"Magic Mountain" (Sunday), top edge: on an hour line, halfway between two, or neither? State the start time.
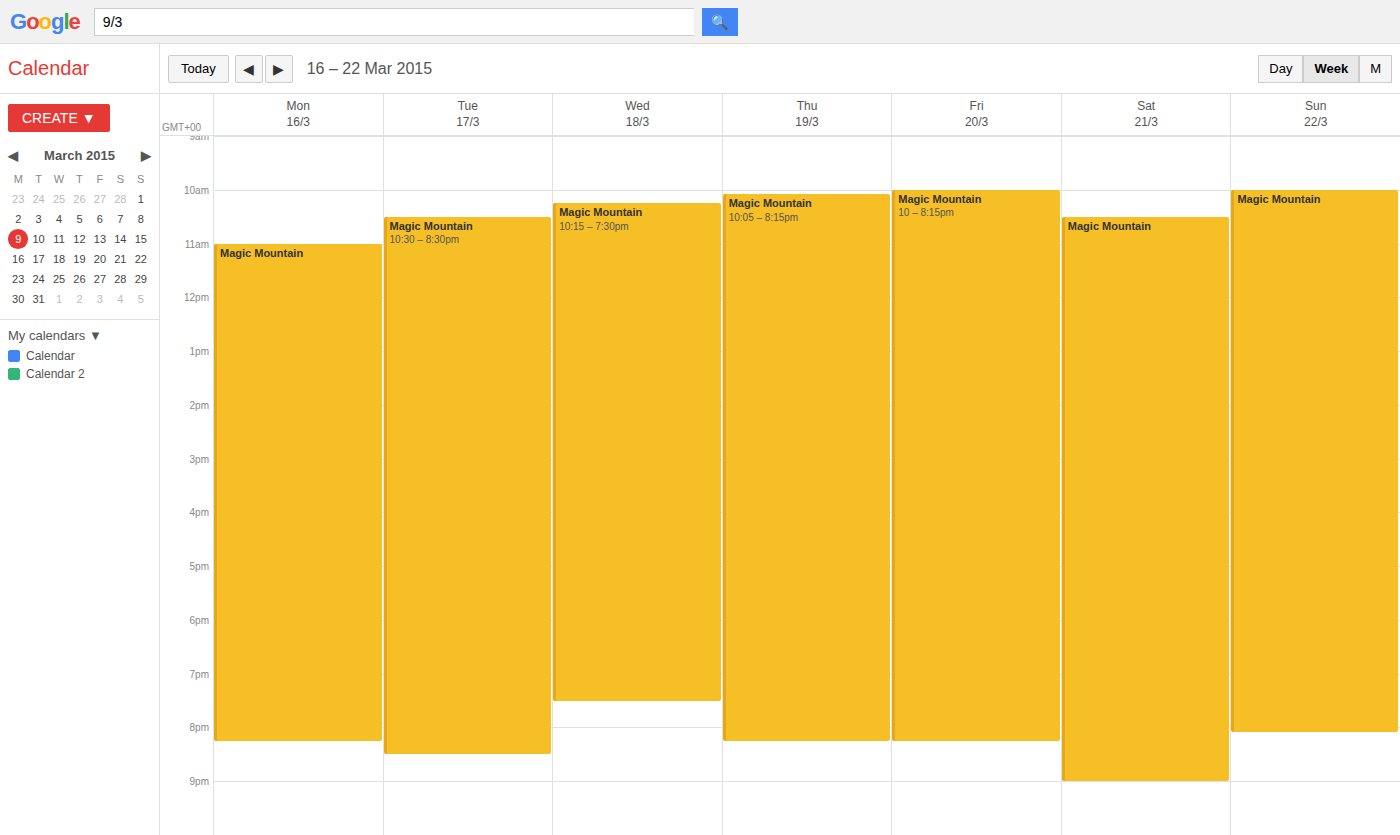
10:00 -- exactly on the 10:00 line.